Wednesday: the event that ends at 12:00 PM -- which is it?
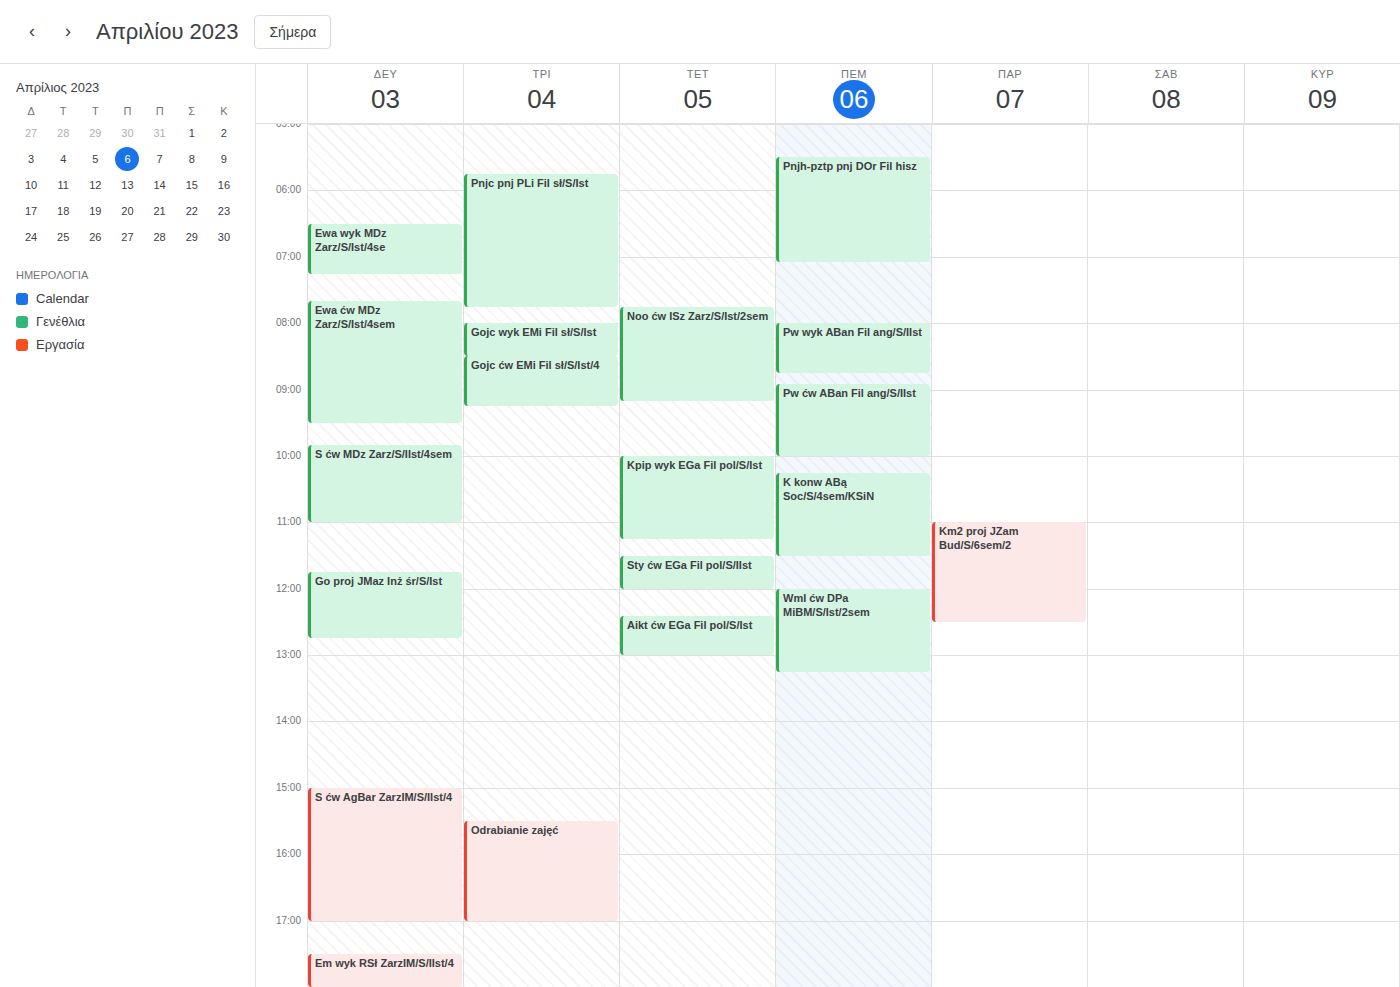
"Sty ćw EGa Fil pol/S/IIst"